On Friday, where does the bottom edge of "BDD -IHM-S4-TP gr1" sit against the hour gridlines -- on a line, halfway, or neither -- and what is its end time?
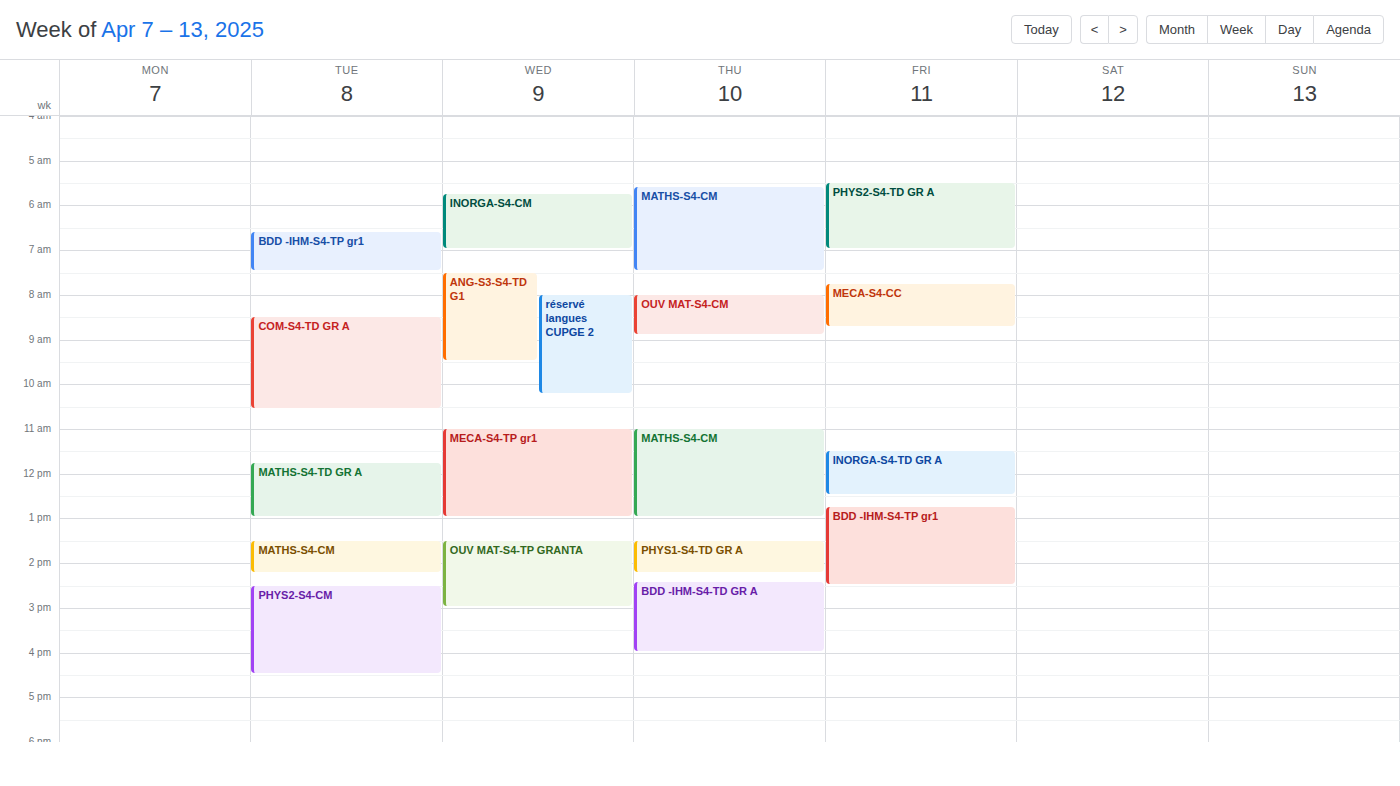
2:30 PM -- halfway between the 2 PM and 3 PM lines.